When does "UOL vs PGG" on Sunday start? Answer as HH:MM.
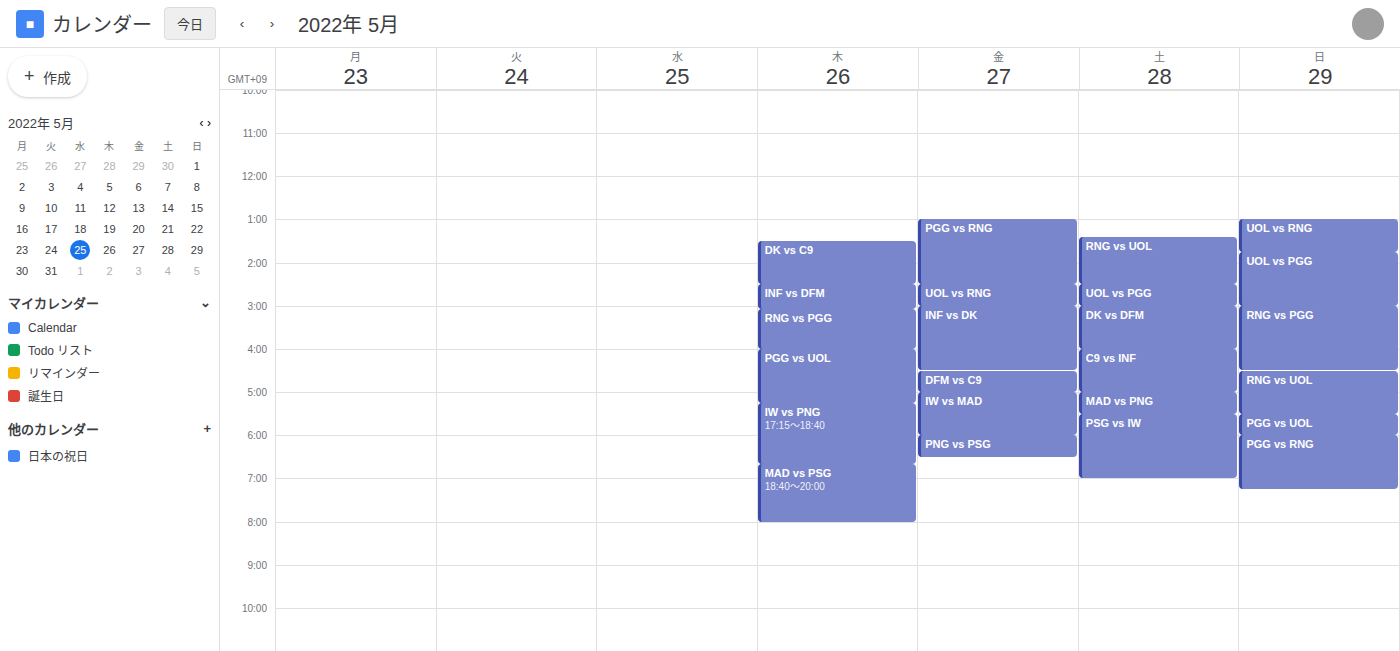
13:45